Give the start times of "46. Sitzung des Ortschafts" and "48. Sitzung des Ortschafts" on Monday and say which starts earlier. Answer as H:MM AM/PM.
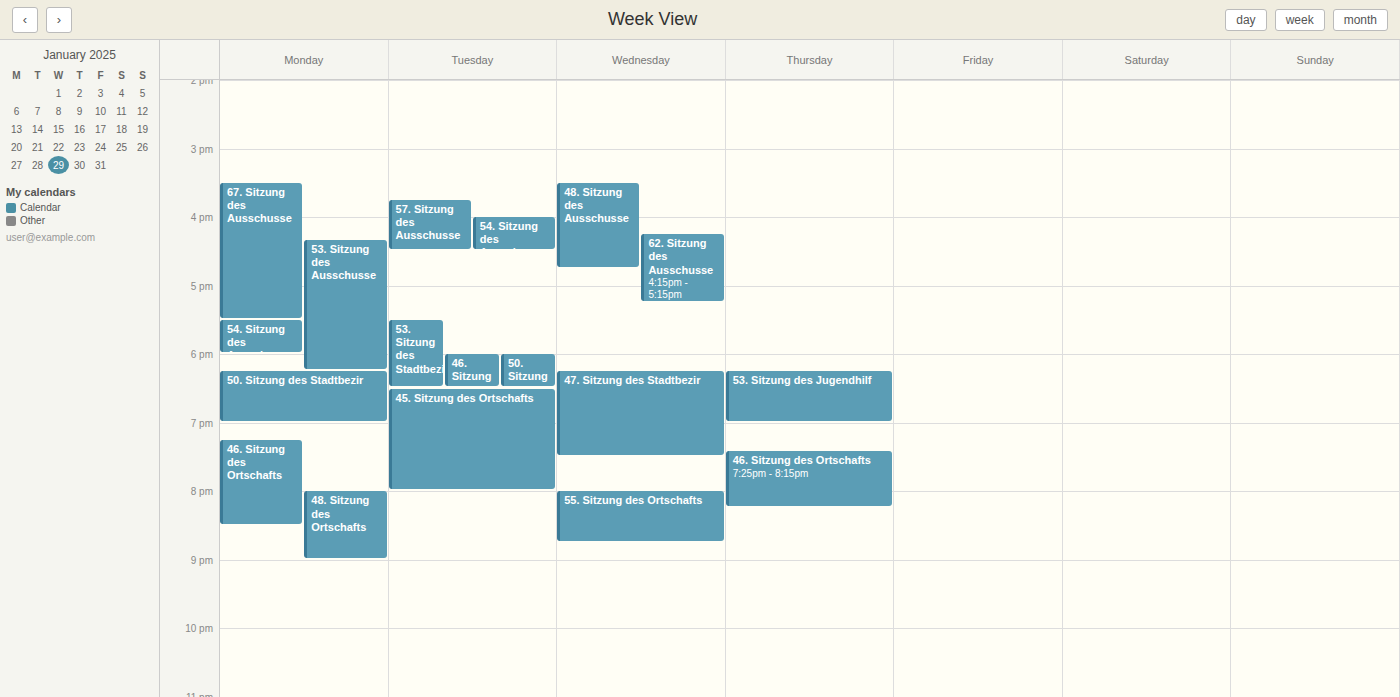
"46. Sitzung des Ortschafts" 7:15 PM; "48. Sitzung des Ortschafts" 8:00 PM.